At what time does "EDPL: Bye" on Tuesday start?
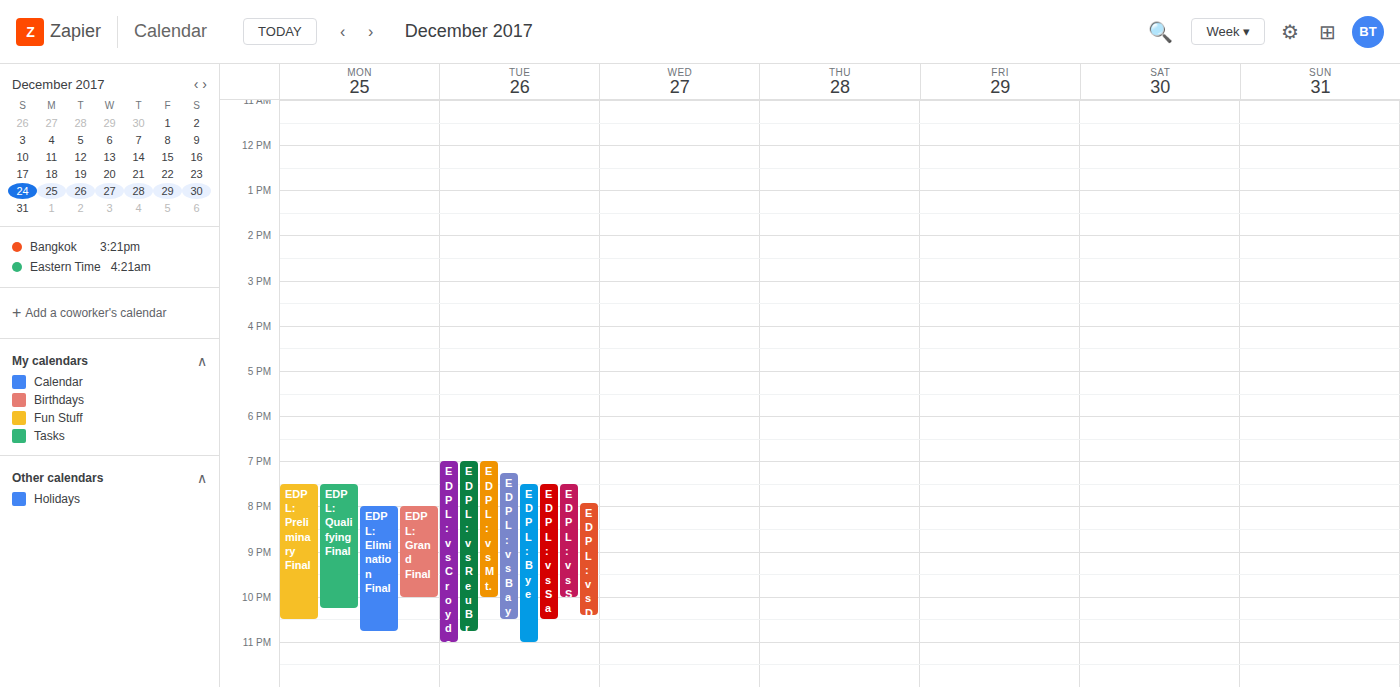
7:30 PM